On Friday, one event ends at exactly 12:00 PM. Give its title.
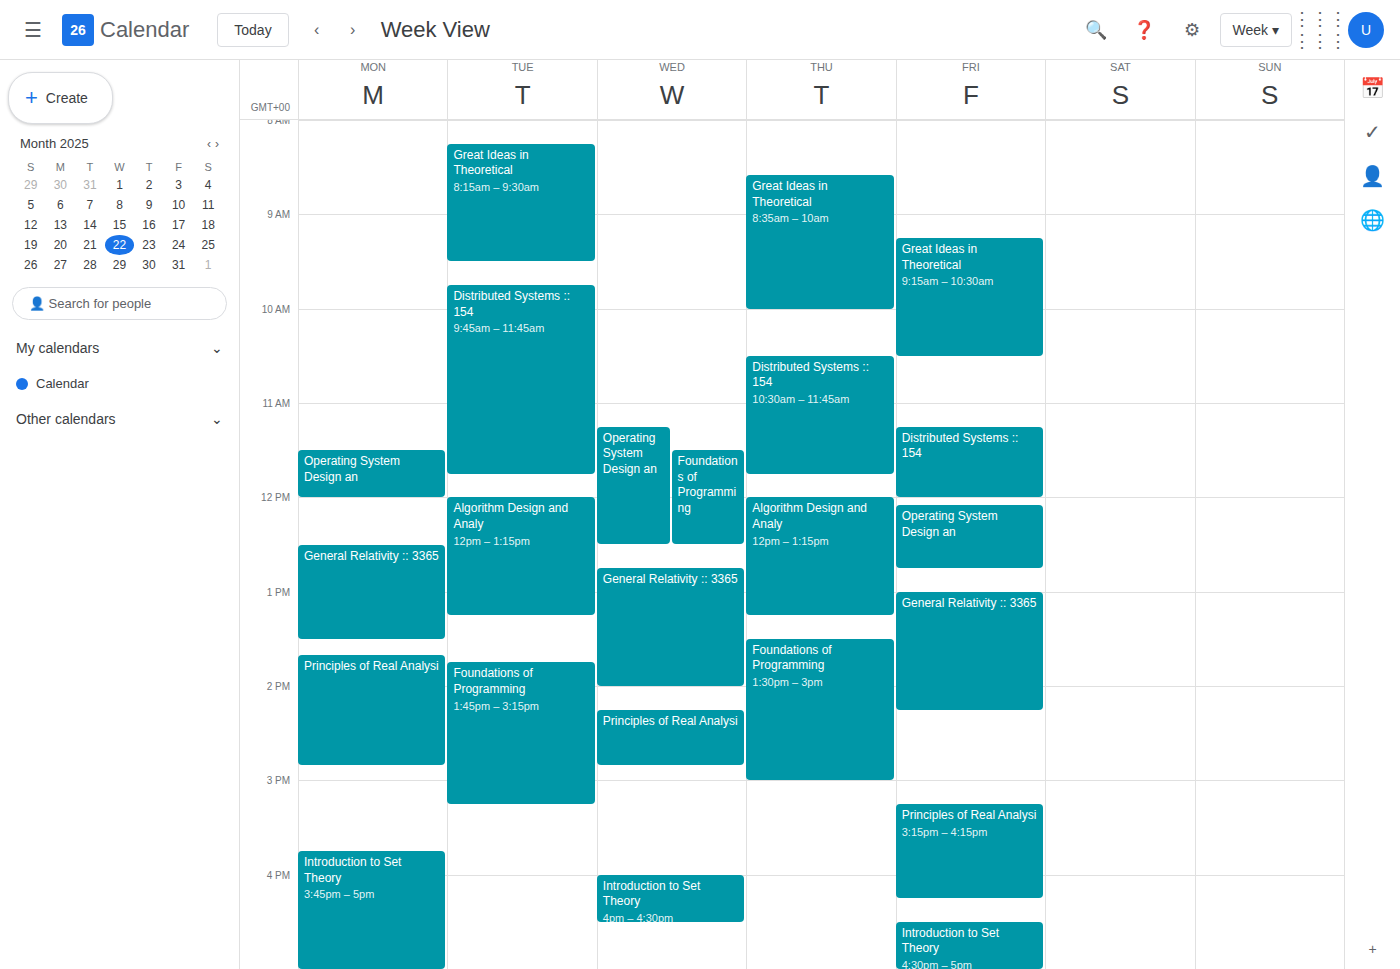
"Distributed Systems :: 154"